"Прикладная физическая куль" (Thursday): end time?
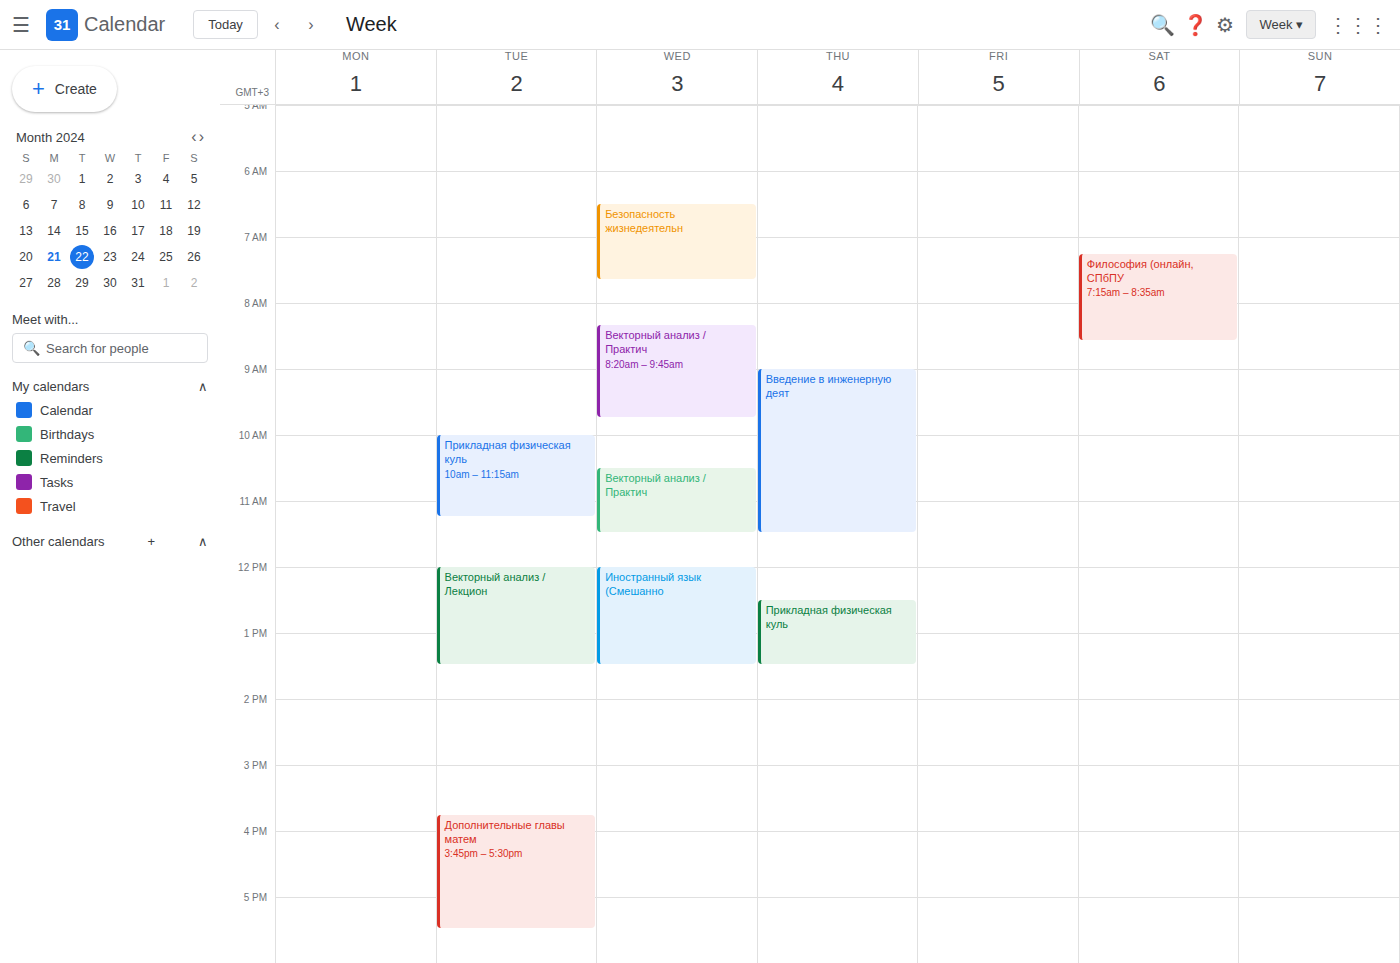
1:30 PM